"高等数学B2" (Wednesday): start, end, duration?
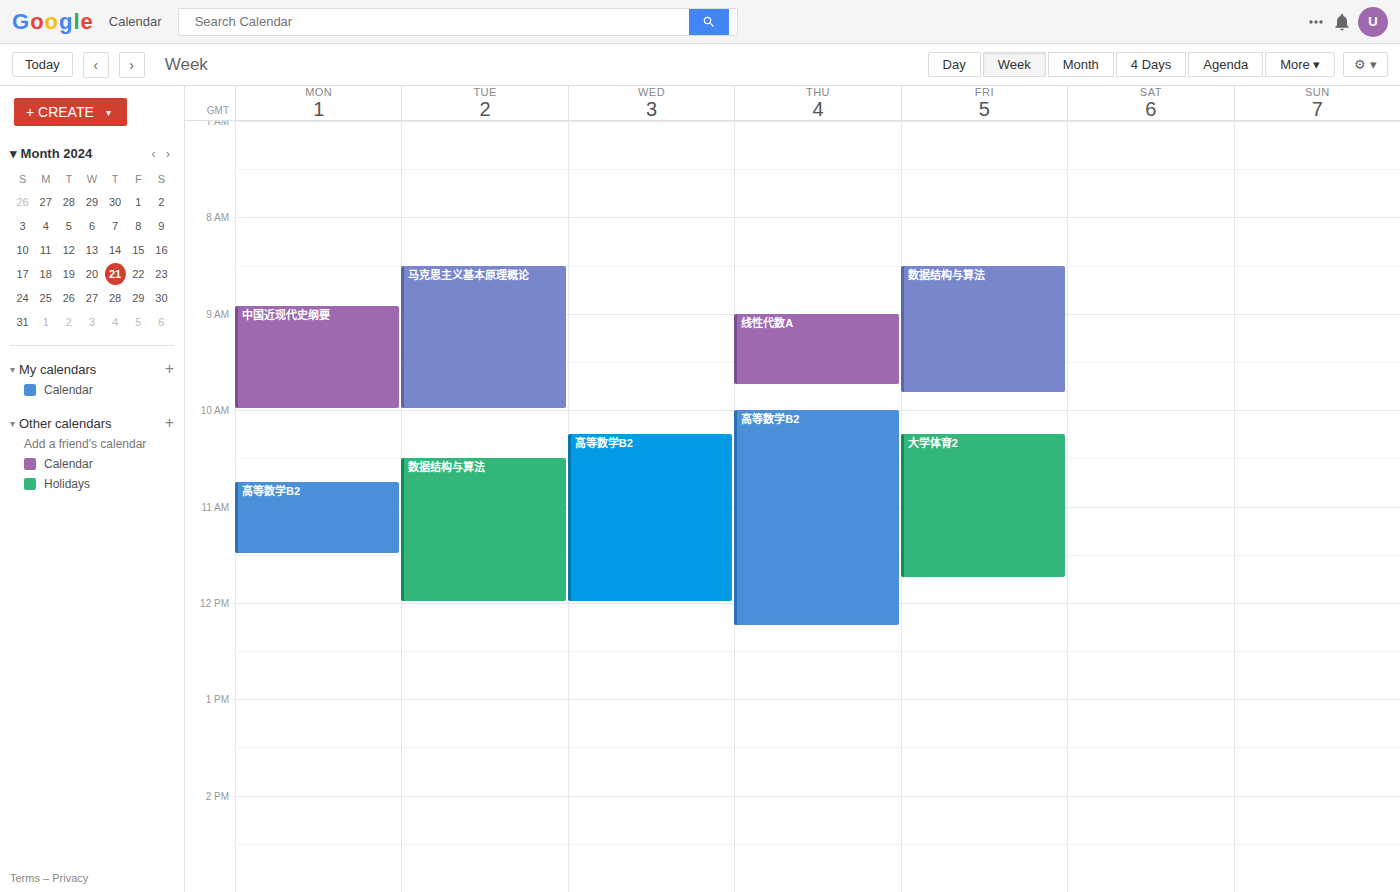
10:15 AM to 12:00 PM, 1 hour 45 minutes